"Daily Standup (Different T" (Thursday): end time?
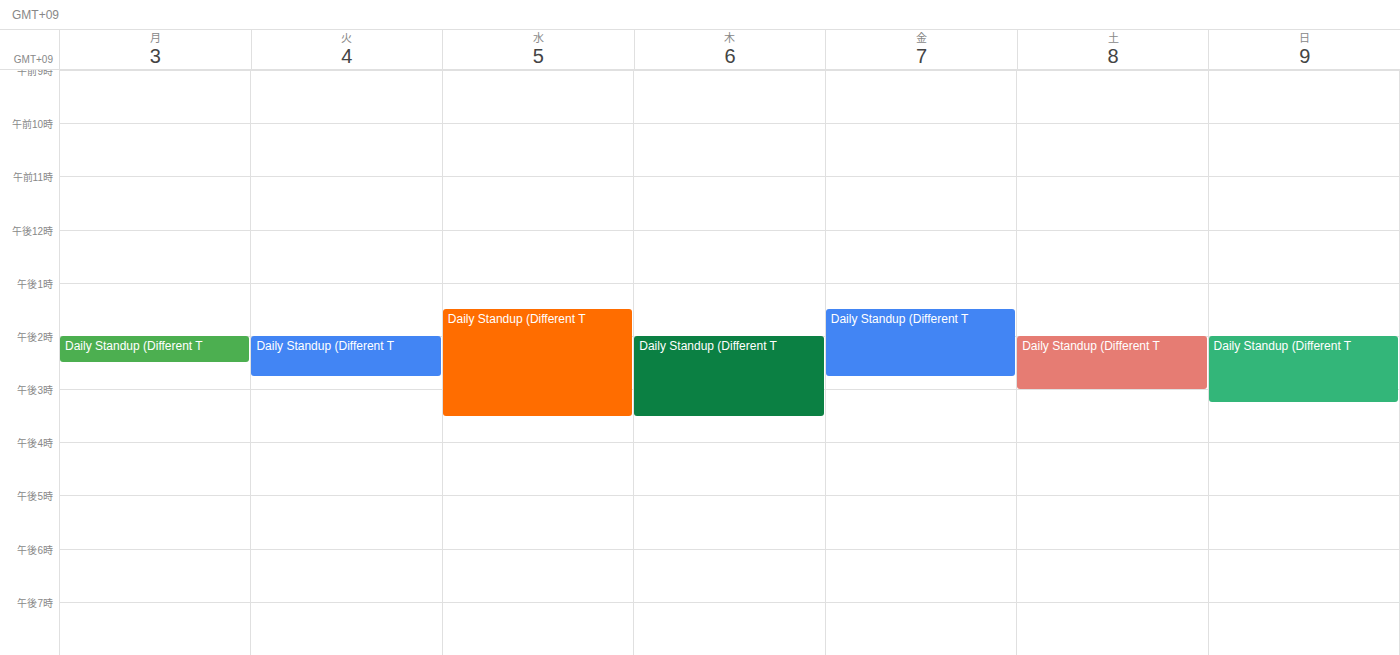
3:30 PM